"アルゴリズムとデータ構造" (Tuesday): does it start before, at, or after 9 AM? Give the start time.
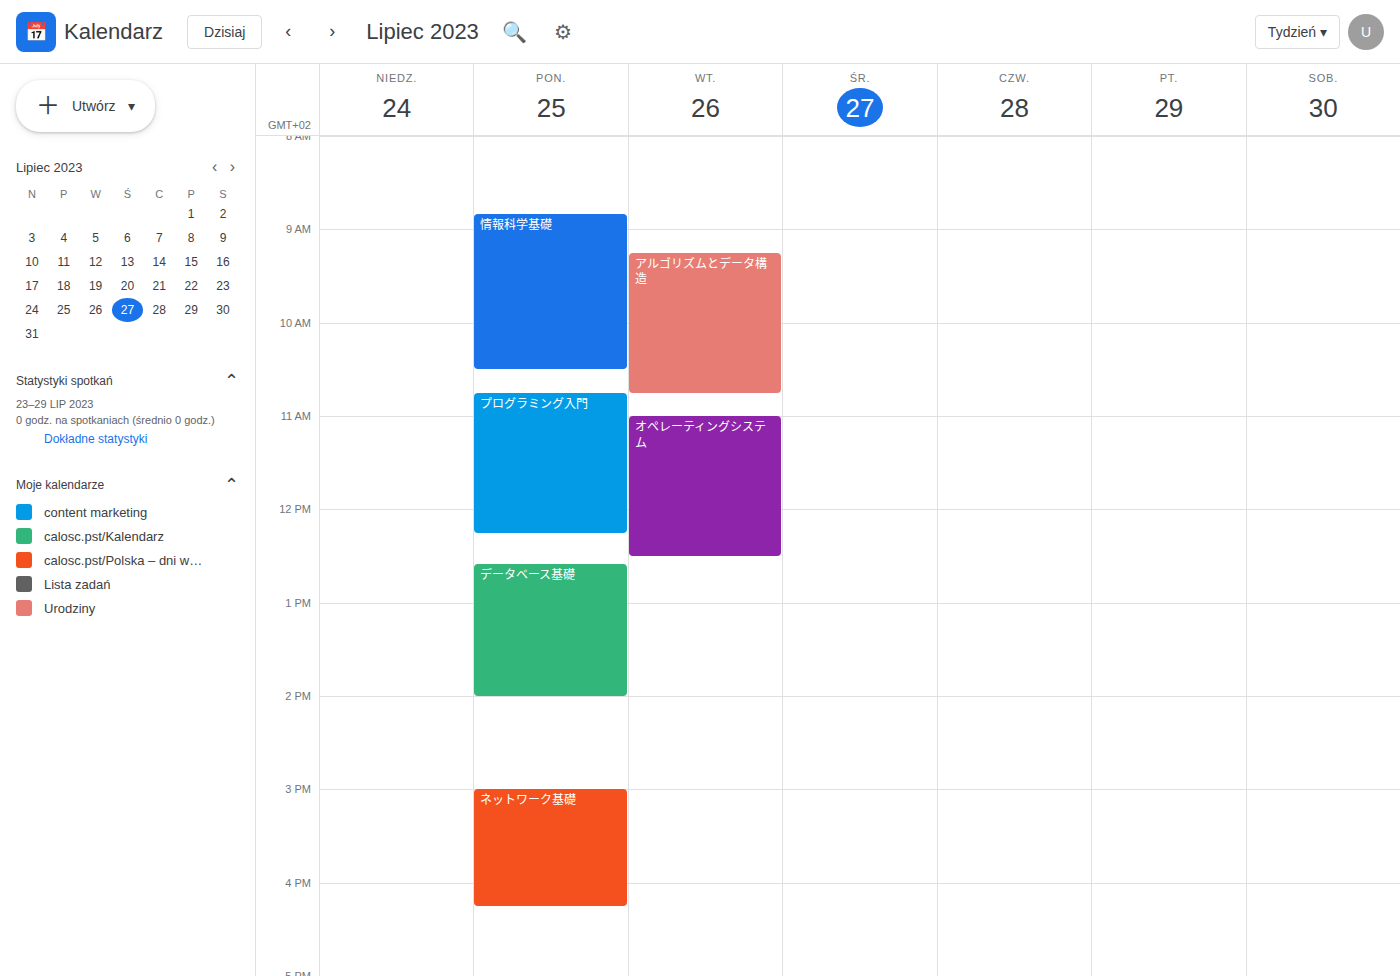
9:15 AM -- after 9 AM, 15 minutes below the 9 AM line.